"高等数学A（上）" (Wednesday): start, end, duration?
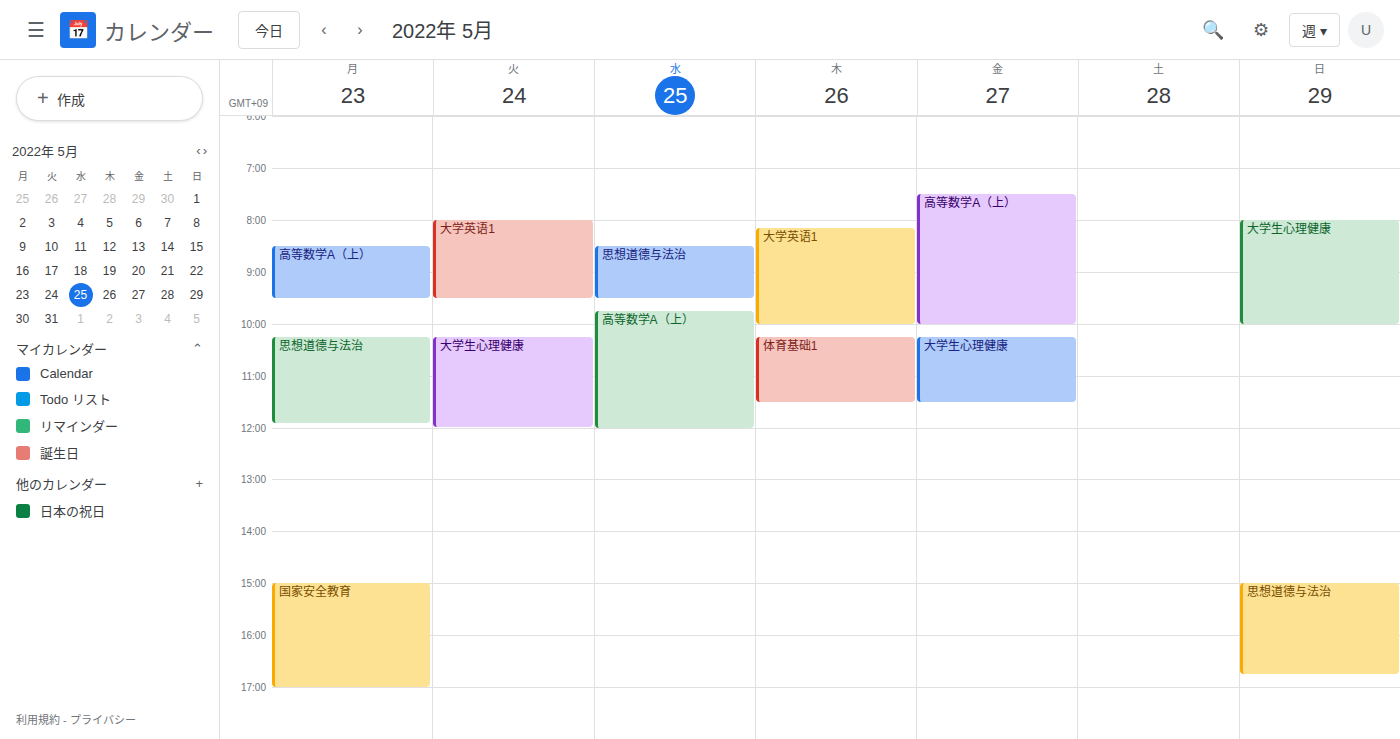
9:45 AM to 12:00 PM, 2 hours 15 minutes